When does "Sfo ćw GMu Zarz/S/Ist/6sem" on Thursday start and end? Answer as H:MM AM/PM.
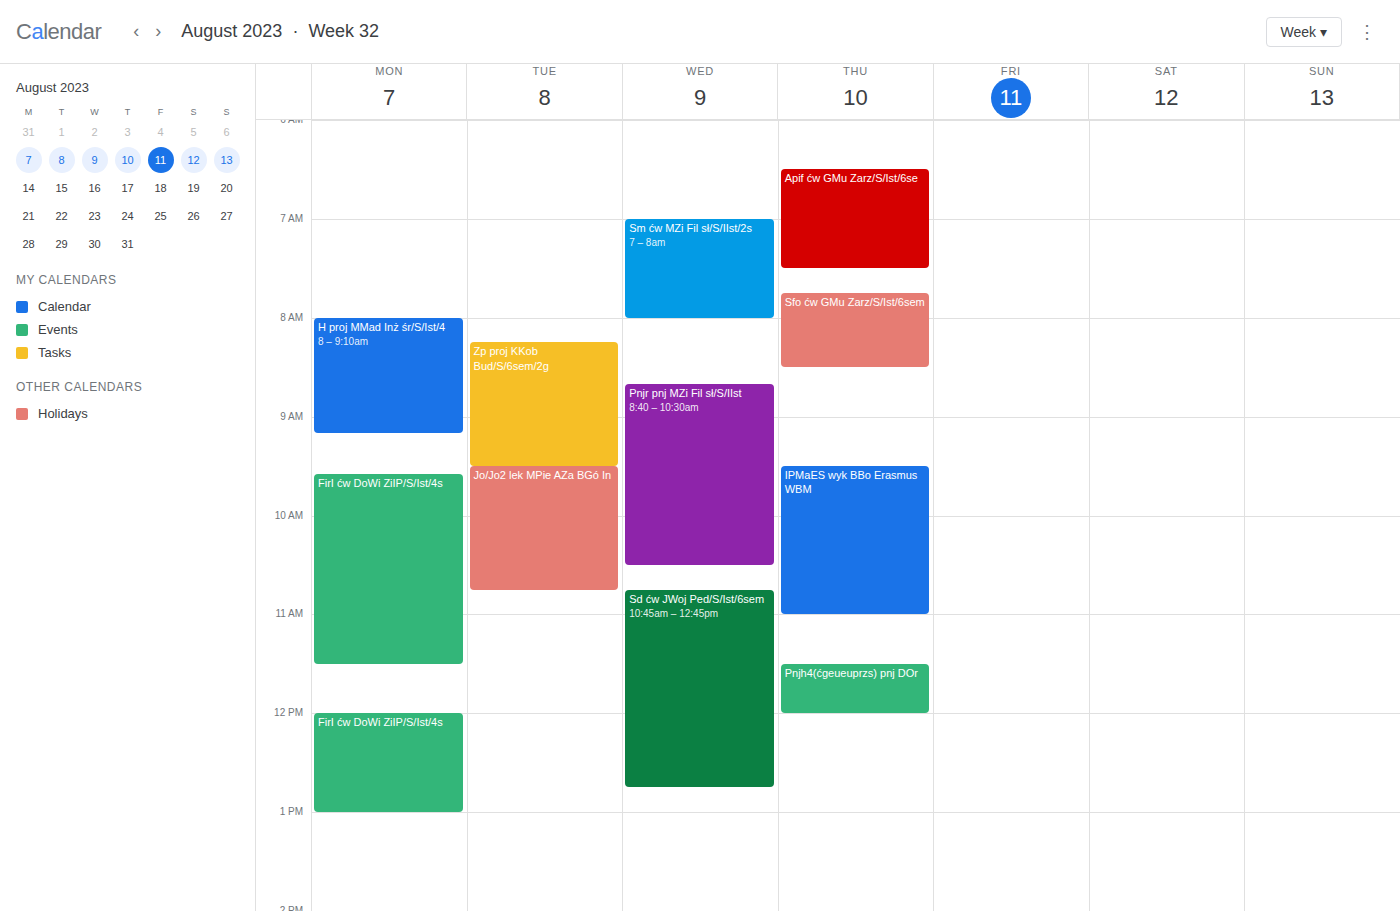
7:45 AM to 8:30 AM